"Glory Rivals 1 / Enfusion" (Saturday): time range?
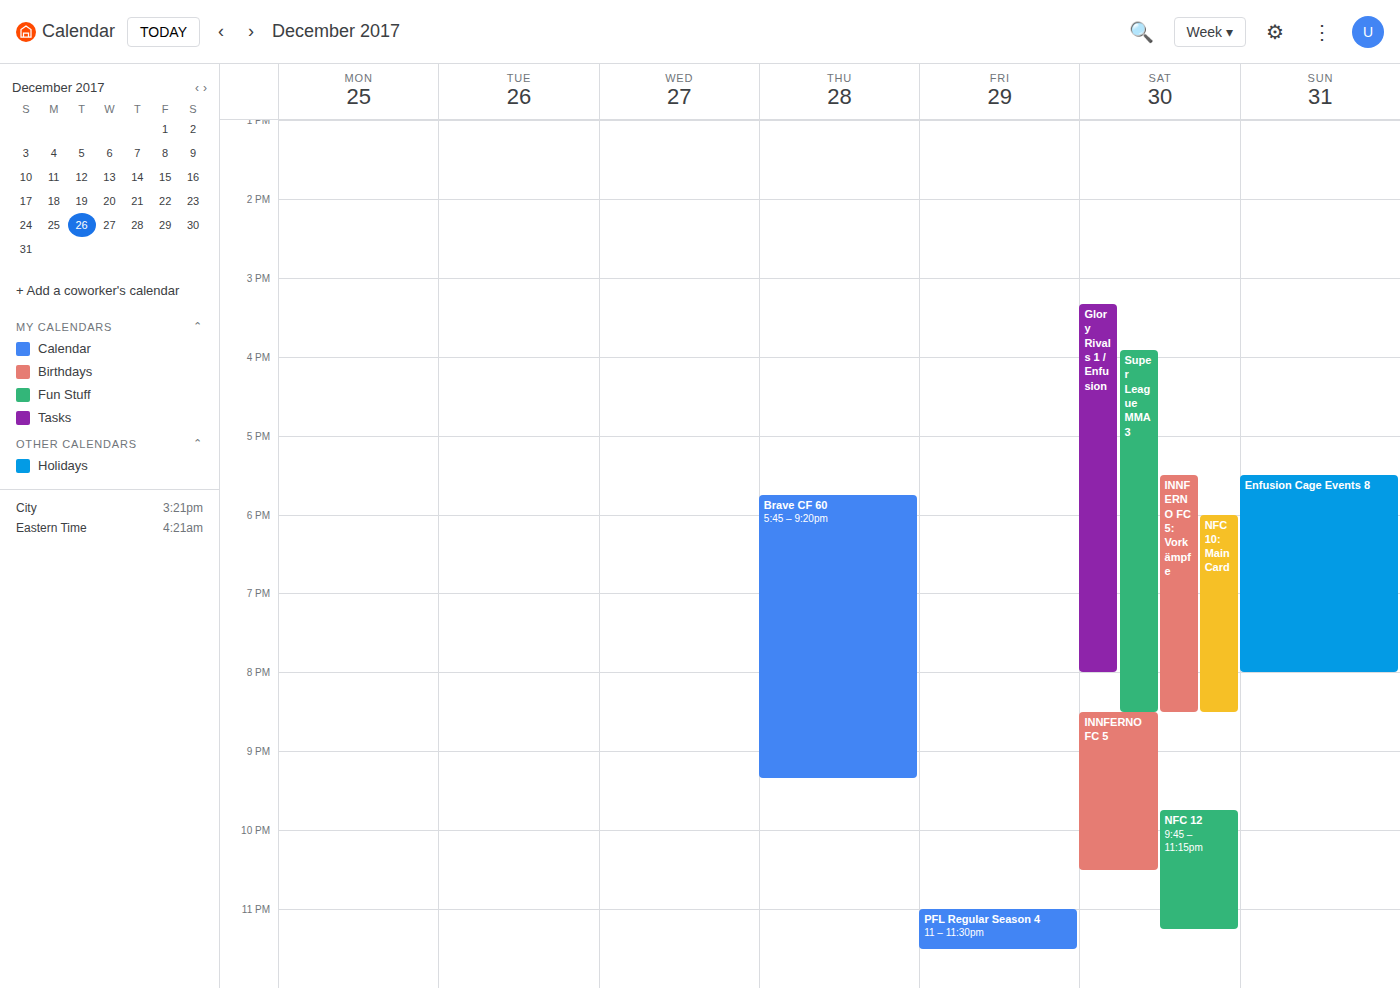
3:20 PM to 8:00 PM